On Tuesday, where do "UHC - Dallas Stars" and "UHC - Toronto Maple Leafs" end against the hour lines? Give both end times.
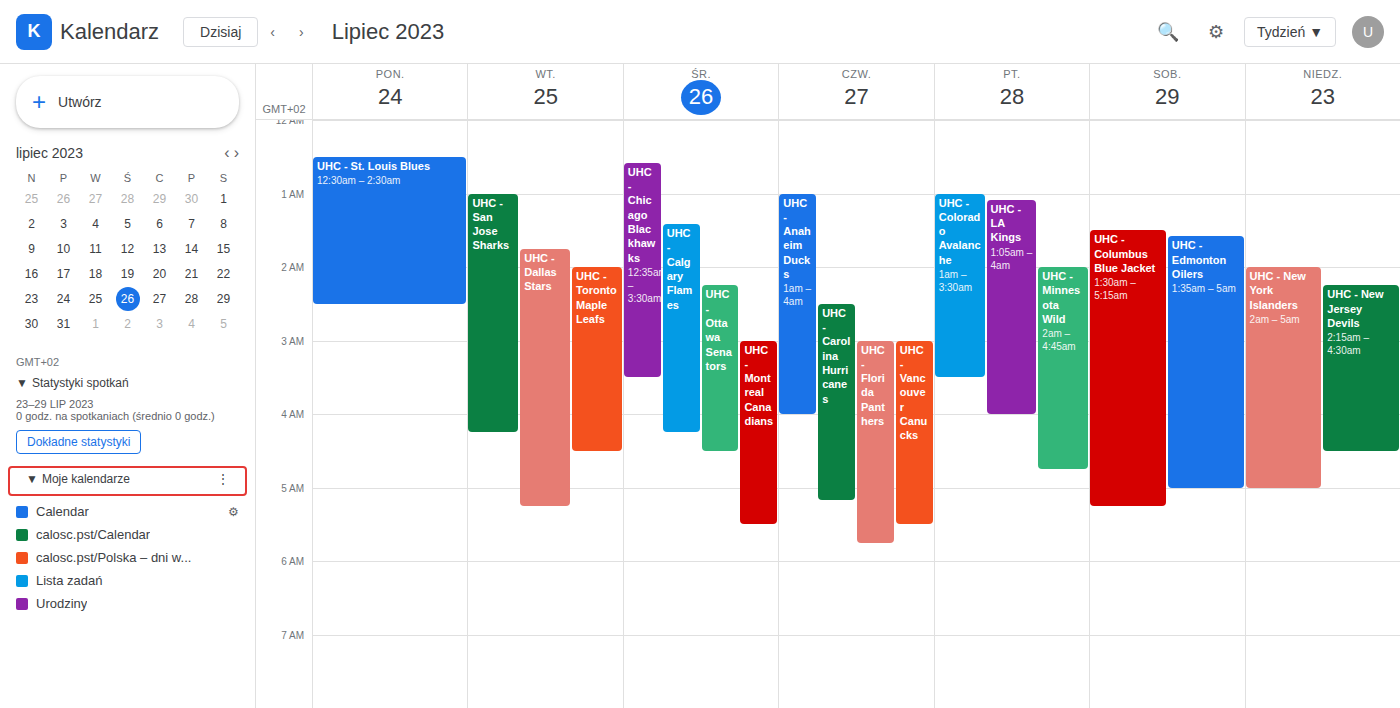
"UHC - Dallas Stars": 5:15 AM, neither: a quarter of the way from the 5 AM line to the 6 AM line. "UHC - Toronto Maple Leafs": 4:30 AM, halfway between the 4 AM and 5 AM lines.